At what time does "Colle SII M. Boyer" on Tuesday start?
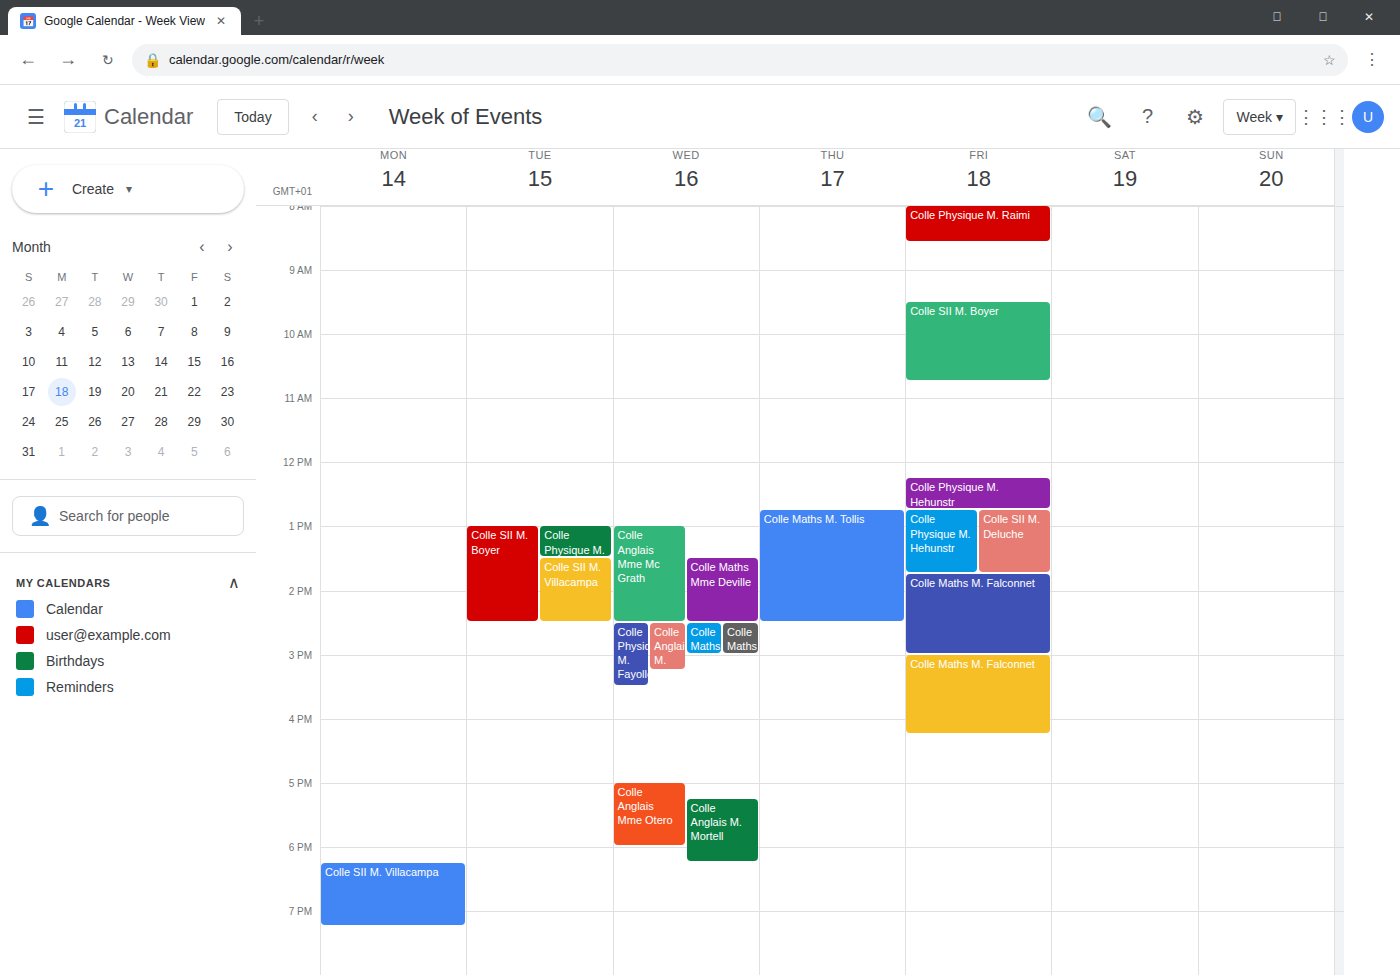
1:00 PM